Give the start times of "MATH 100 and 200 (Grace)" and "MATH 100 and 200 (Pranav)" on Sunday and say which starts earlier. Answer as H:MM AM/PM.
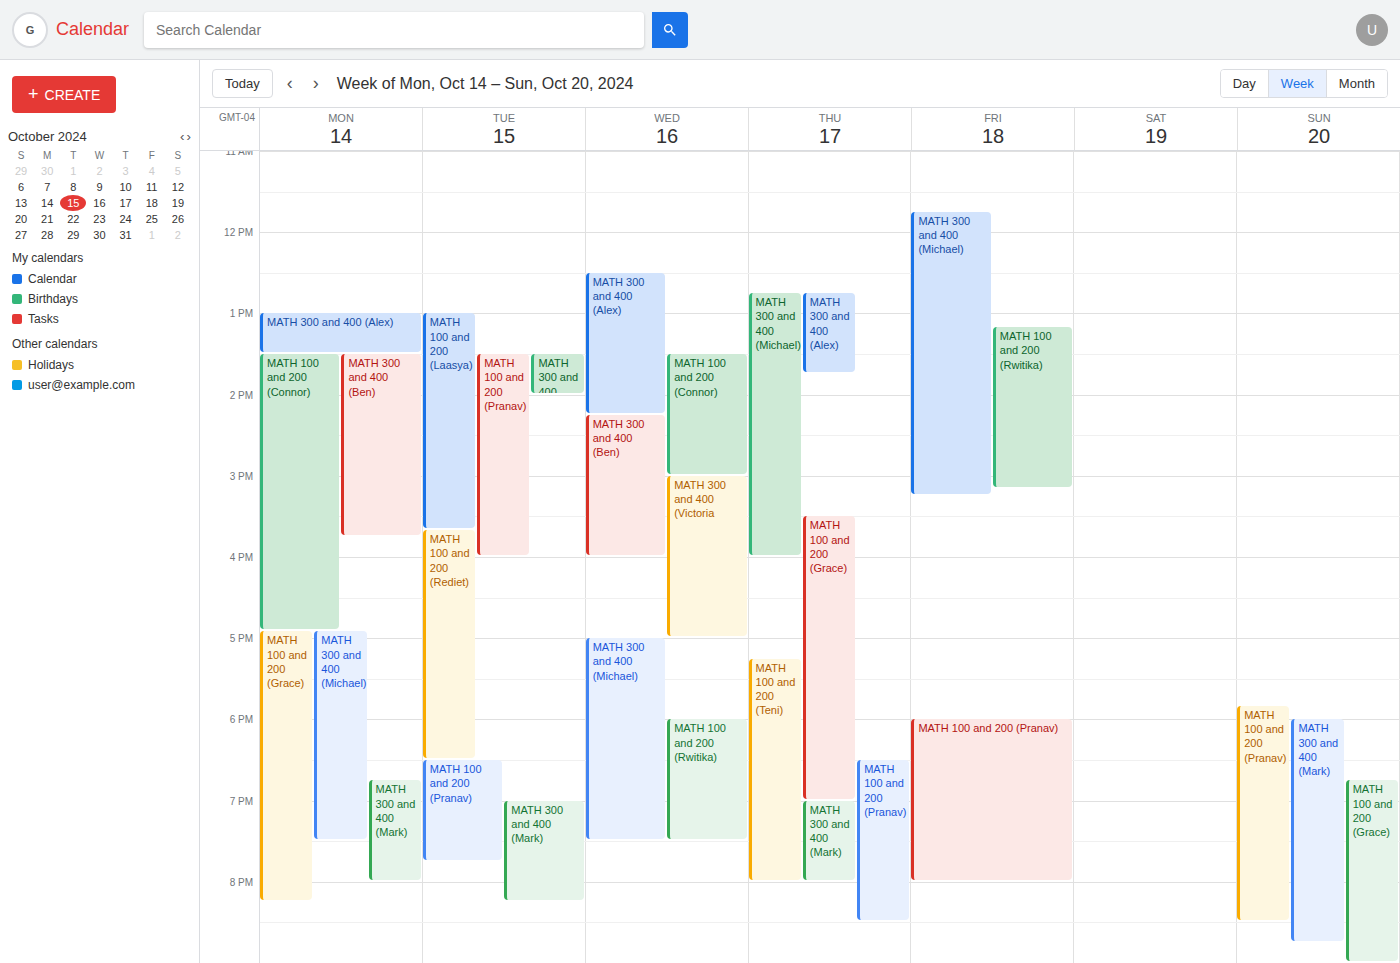
"MATH 100 and 200 (Pranav)" 5:50 PM; "MATH 100 and 200 (Grace)" 6:45 PM.